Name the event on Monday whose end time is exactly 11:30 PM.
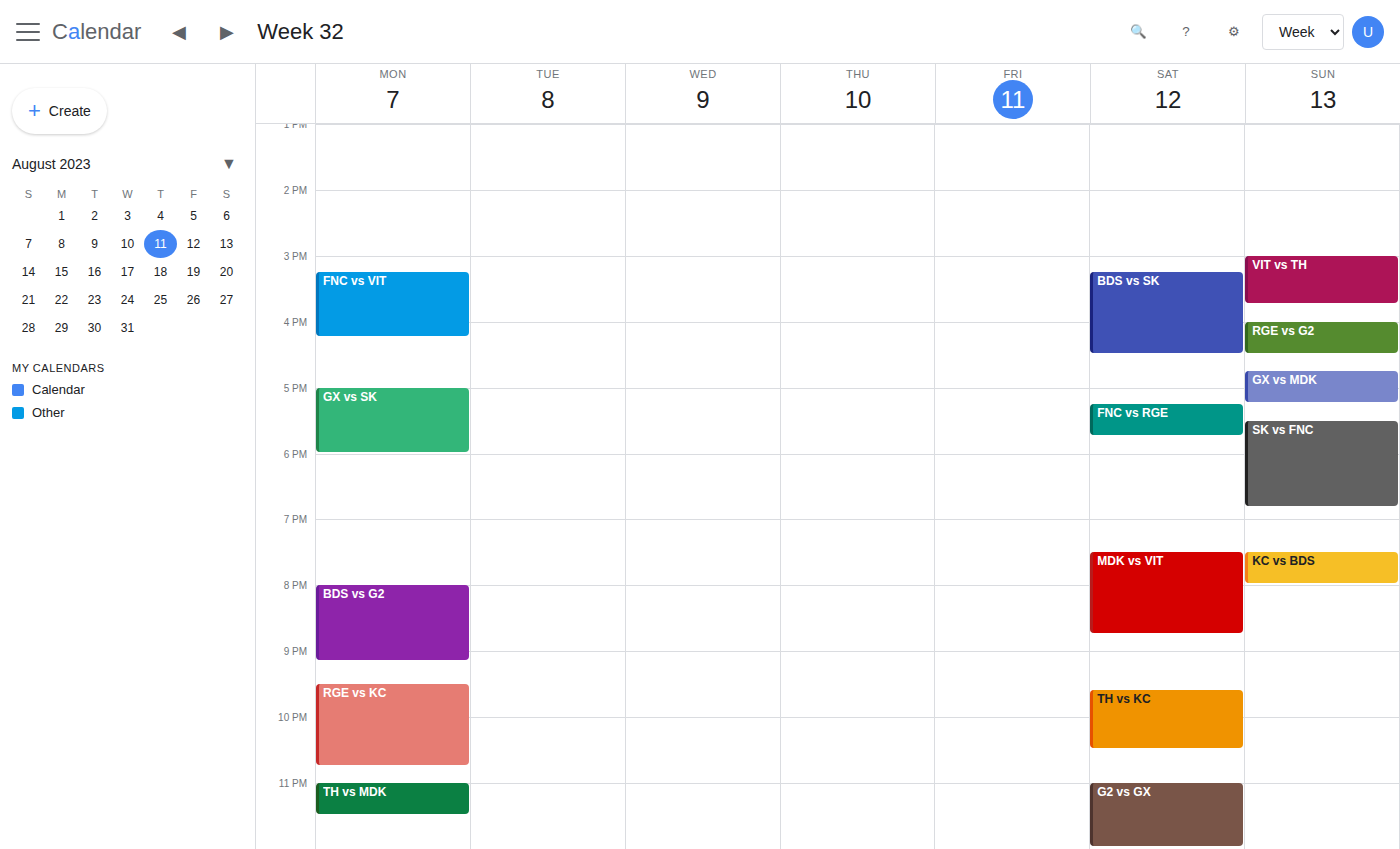
"TH vs MDK"